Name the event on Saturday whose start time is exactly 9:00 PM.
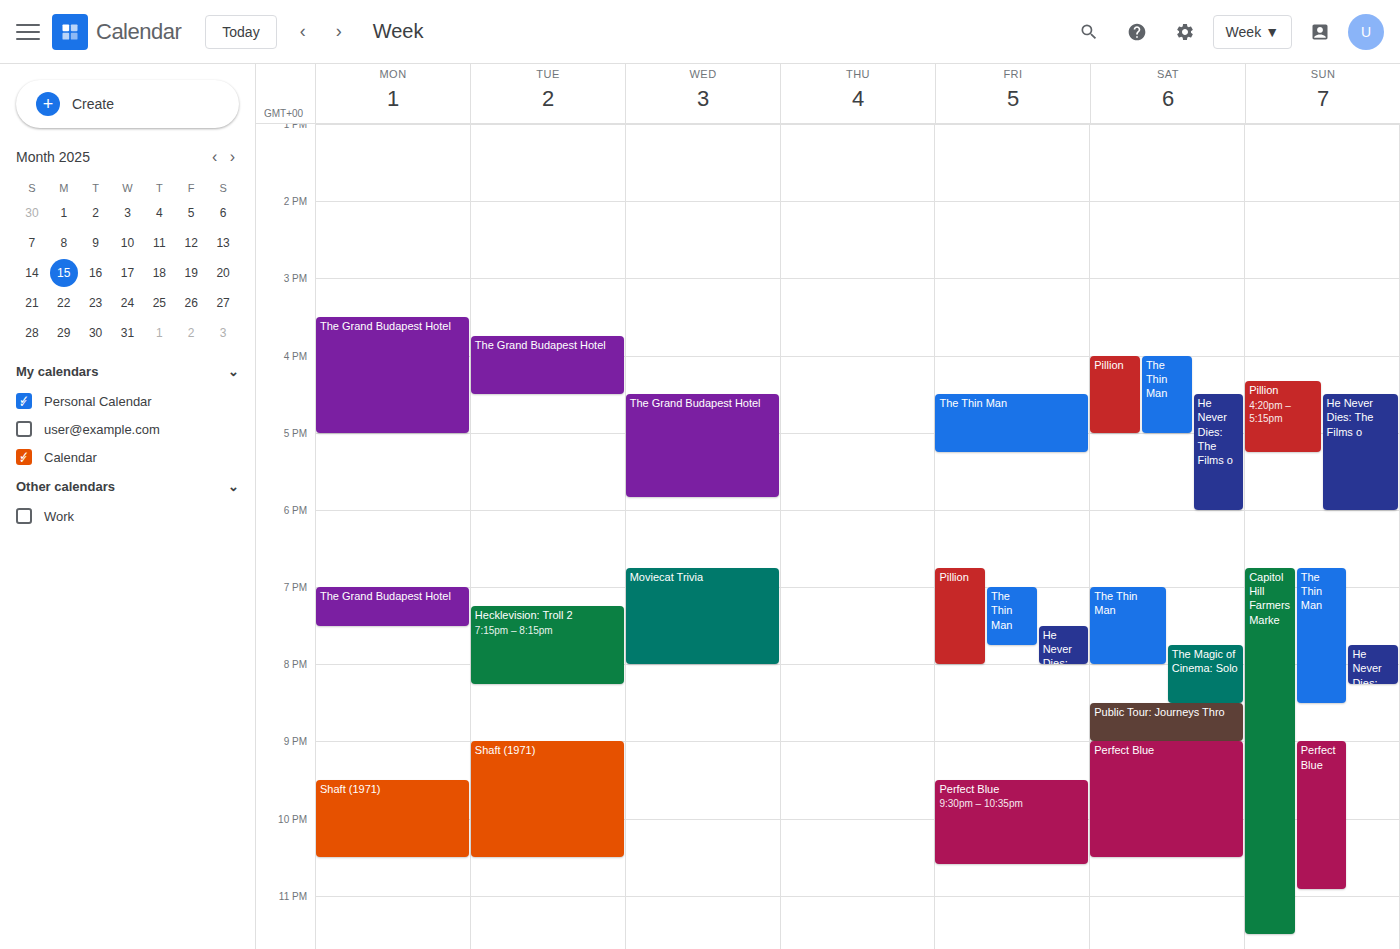
"Perfect Blue"